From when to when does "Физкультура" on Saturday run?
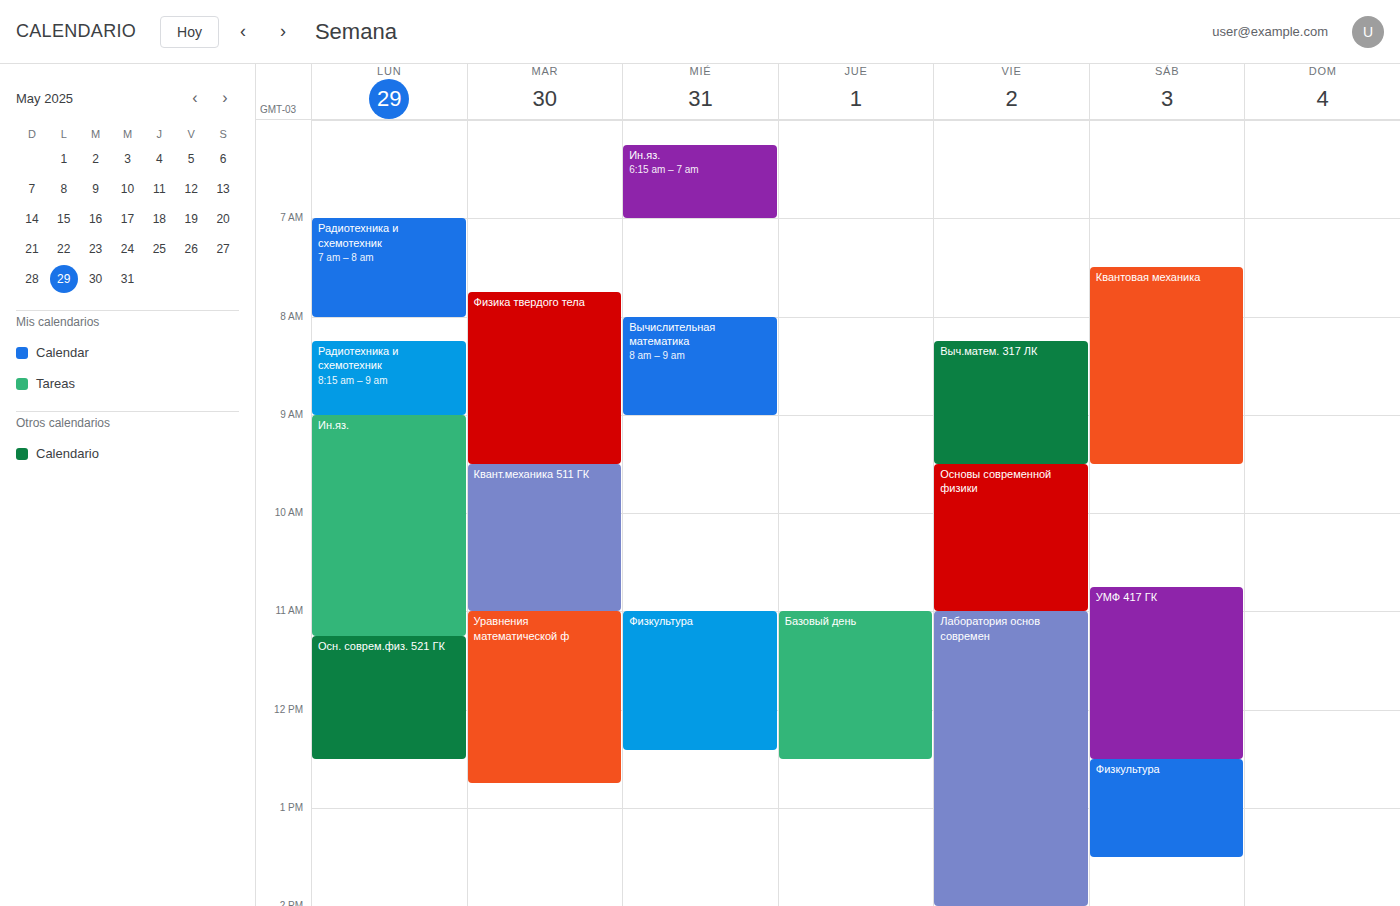
12:30 PM to 1:30 PM